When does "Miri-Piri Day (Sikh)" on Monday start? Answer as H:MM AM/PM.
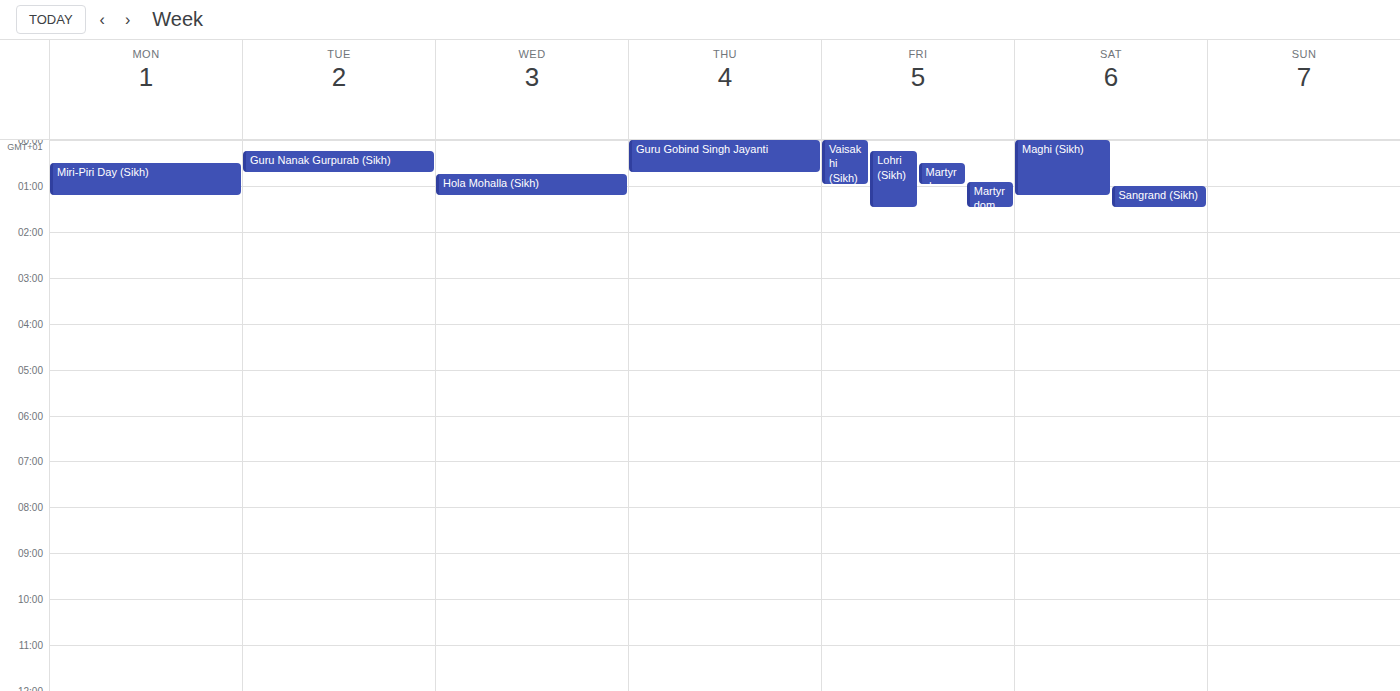
12:30 AM